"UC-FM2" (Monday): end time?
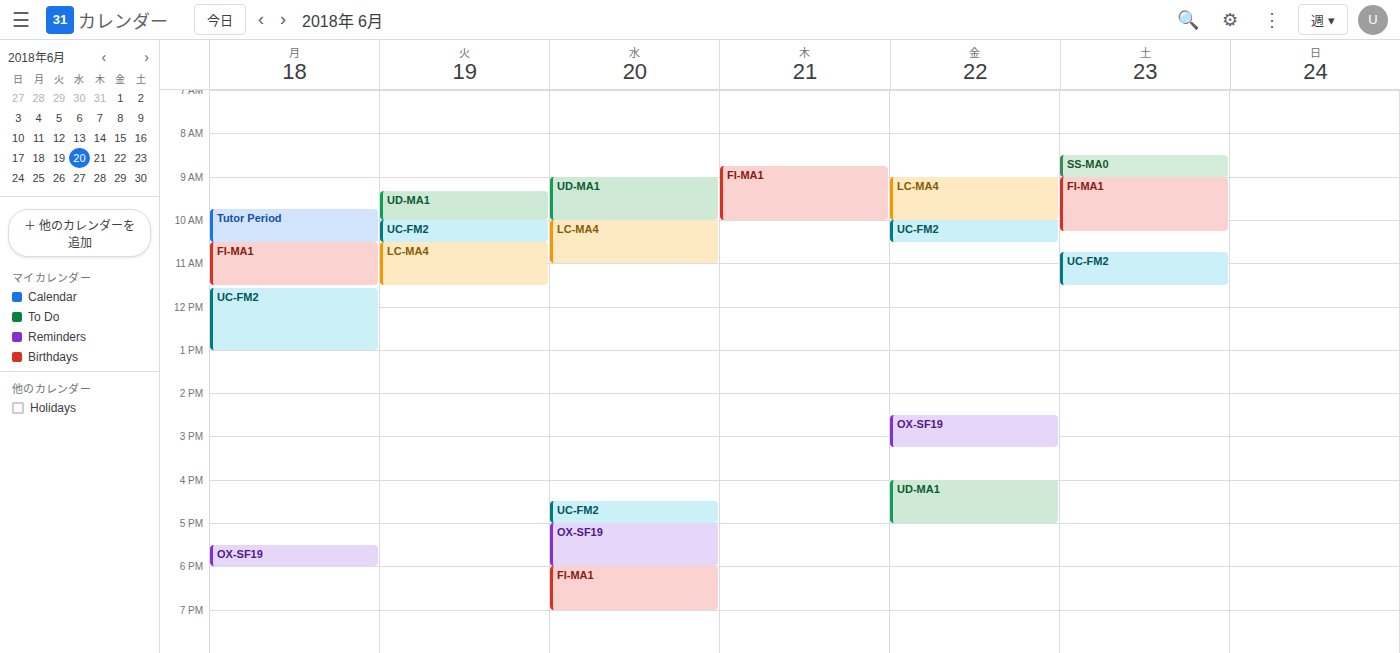
1:00 PM